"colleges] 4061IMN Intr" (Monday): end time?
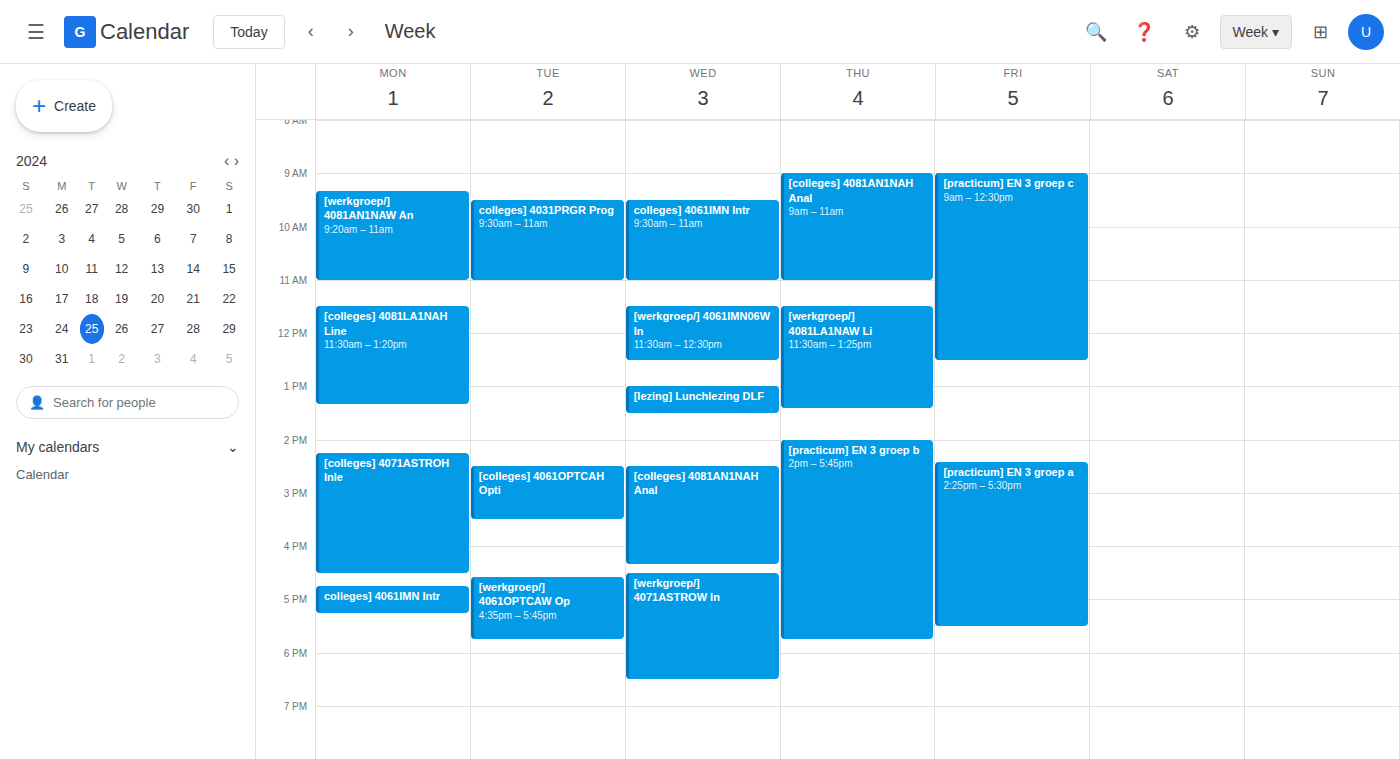
17:15